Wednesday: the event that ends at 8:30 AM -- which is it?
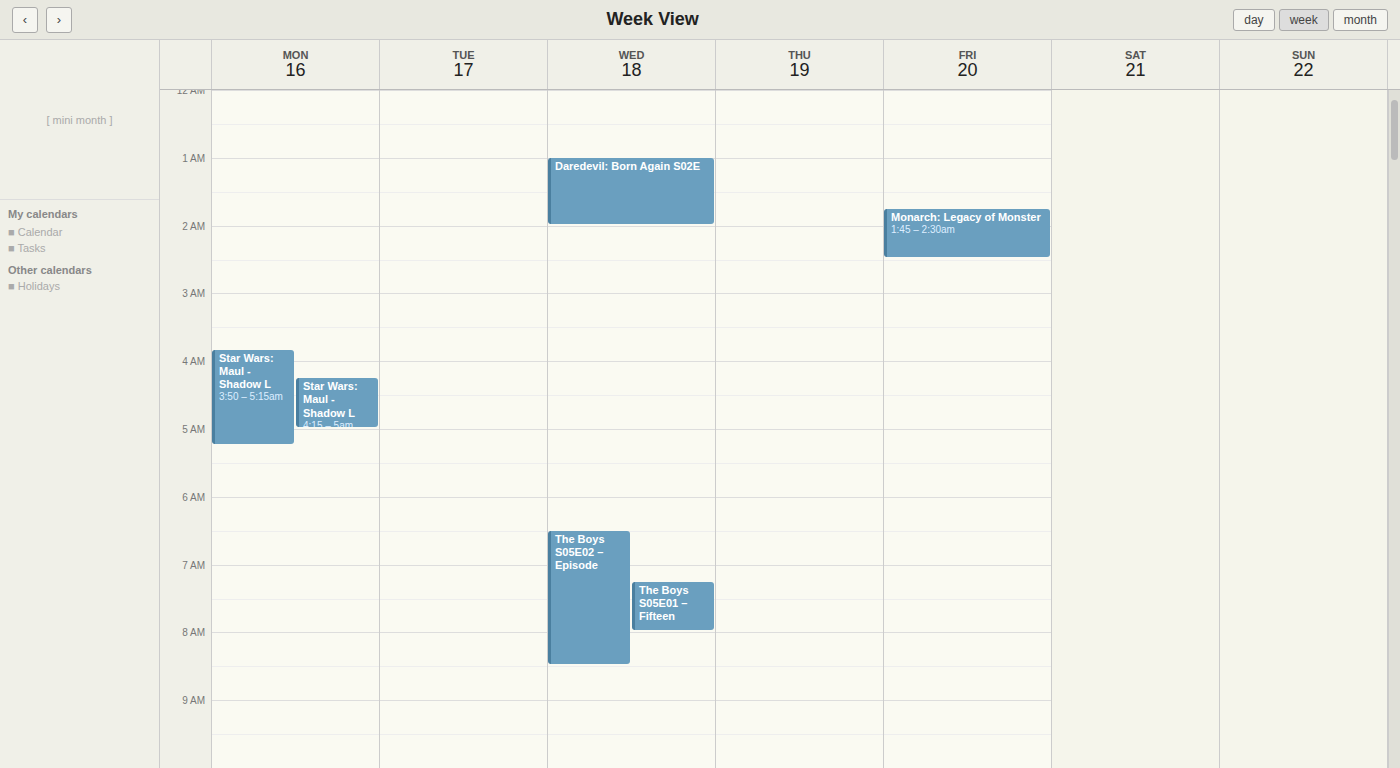
"The Boys S05E02 – Episode"